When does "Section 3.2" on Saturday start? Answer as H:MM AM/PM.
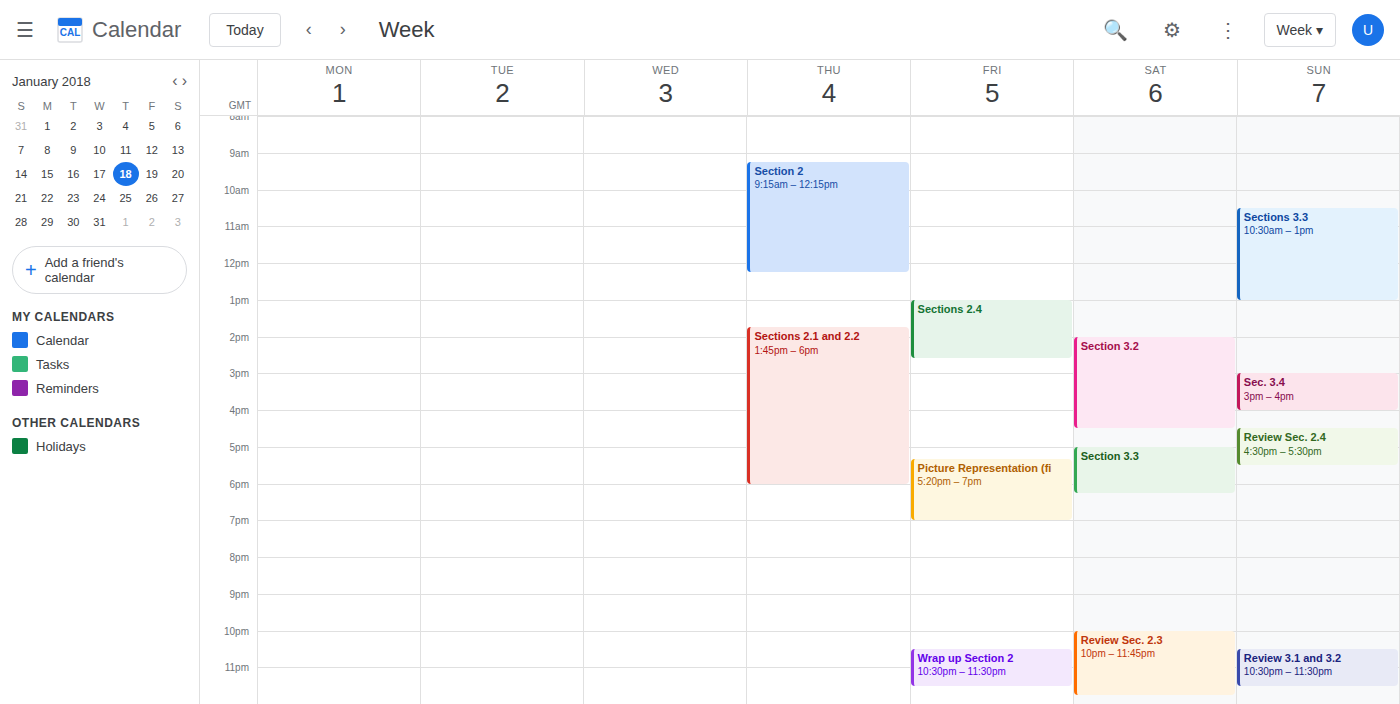
2:00 PM